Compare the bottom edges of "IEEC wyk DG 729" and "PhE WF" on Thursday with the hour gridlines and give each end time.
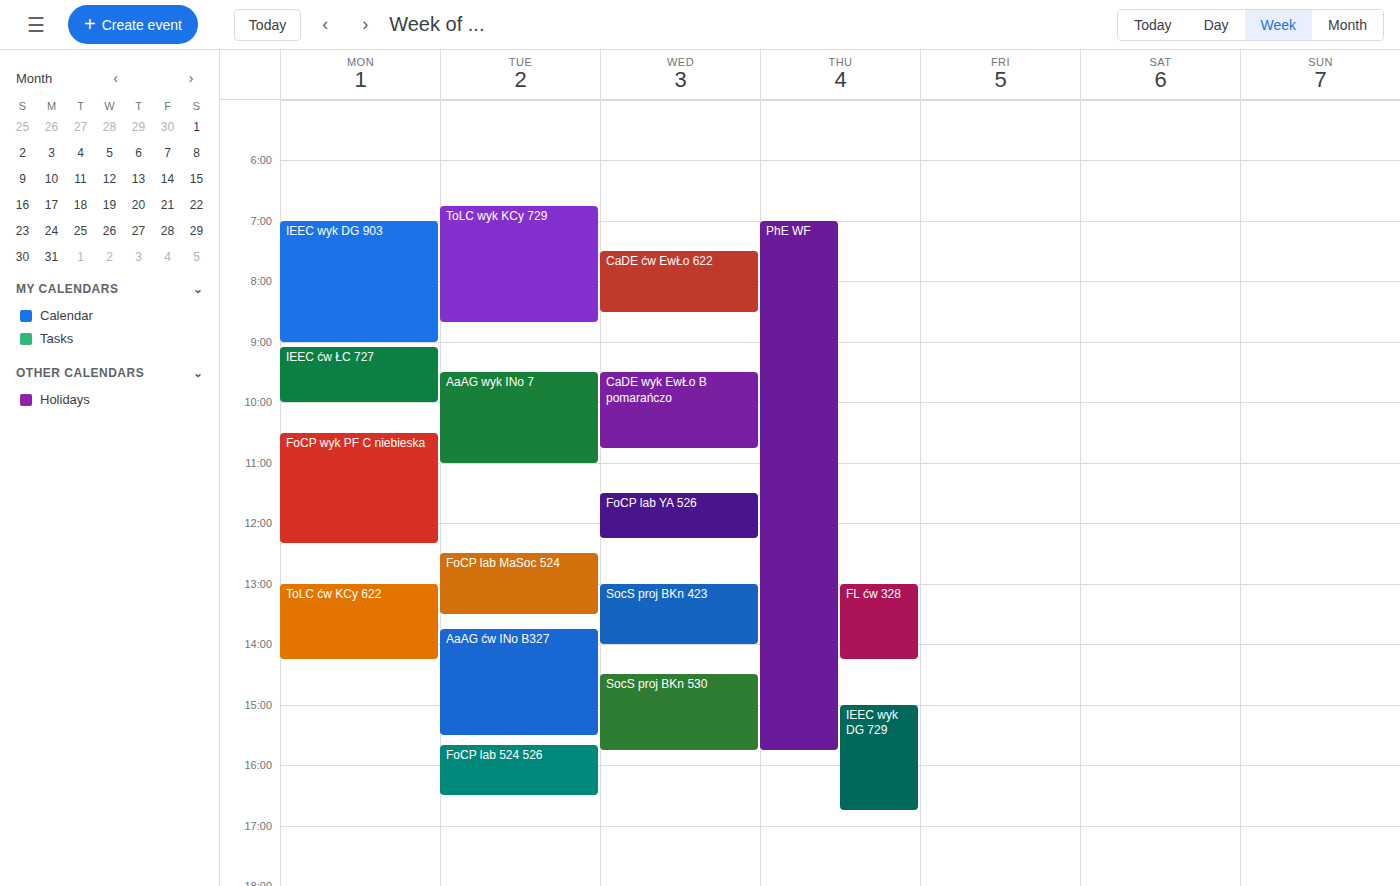
"IEEC wyk DG 729": 4:45 PM, neither: three quarters of the way from the 4 PM line to the 5 PM line. "PhE WF": 3:45 PM, neither: three quarters of the way from the 3 PM line to the 4 PM line.